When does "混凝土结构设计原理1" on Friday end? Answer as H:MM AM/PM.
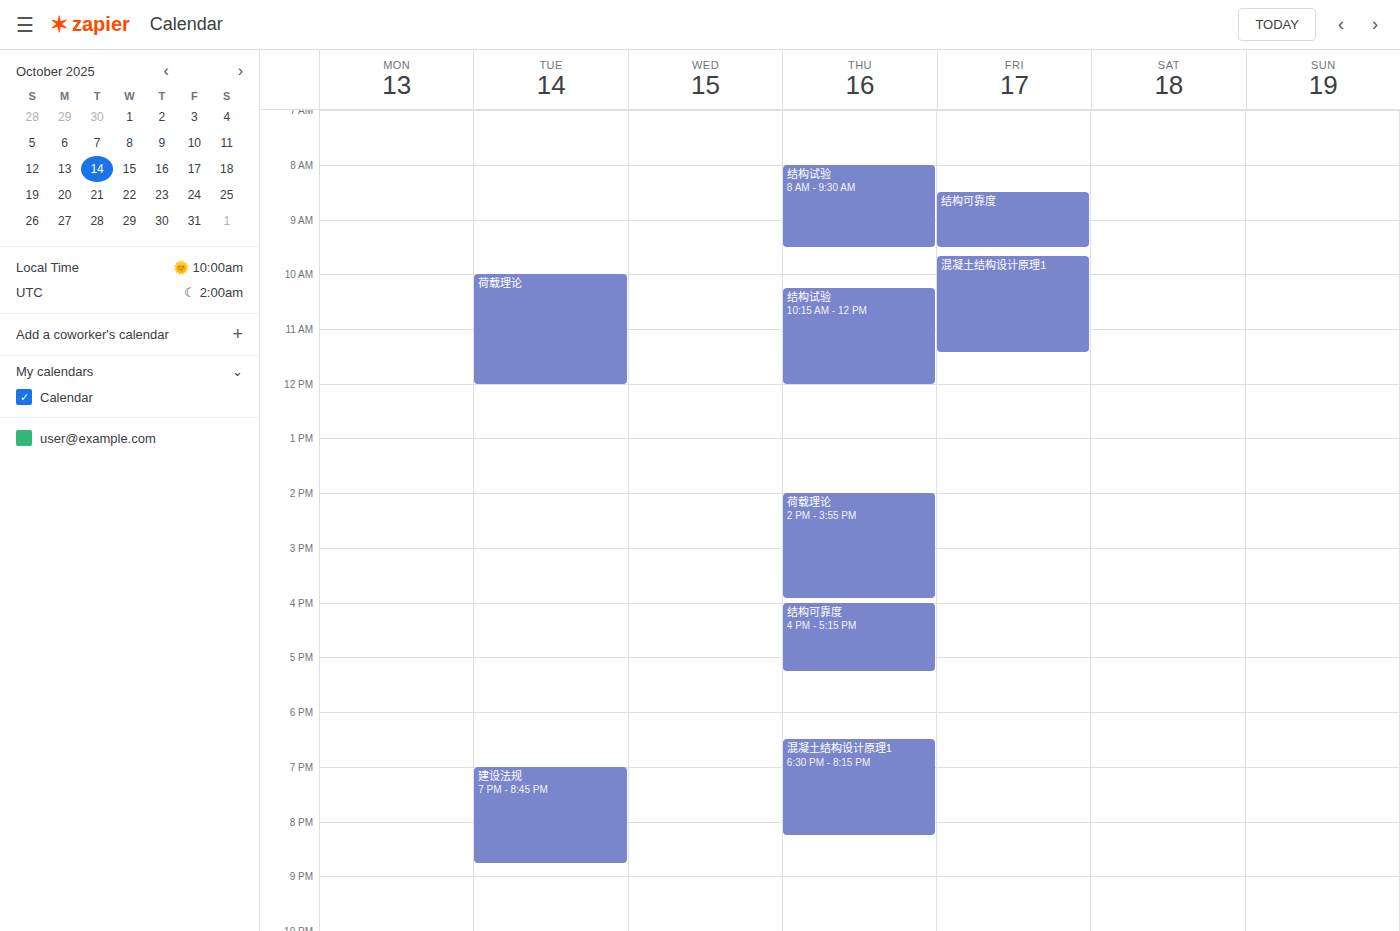
11:25 AM